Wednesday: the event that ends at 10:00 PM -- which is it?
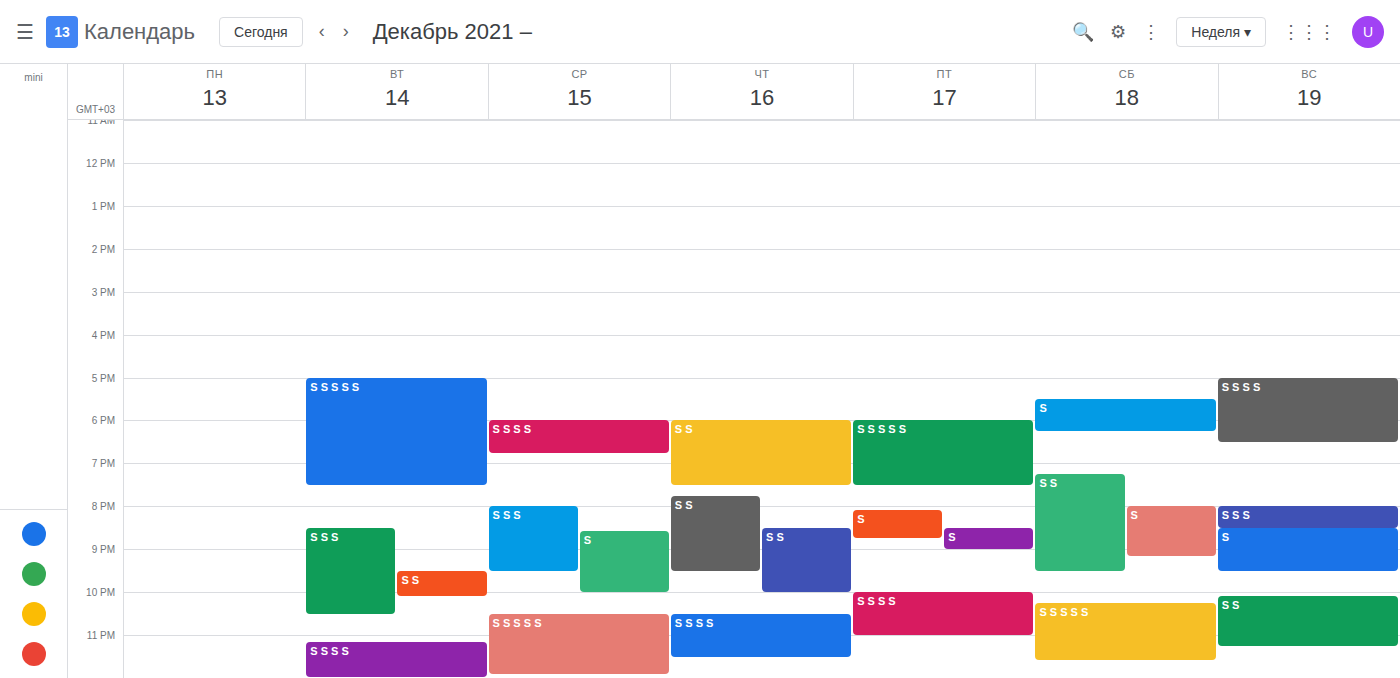
"S"